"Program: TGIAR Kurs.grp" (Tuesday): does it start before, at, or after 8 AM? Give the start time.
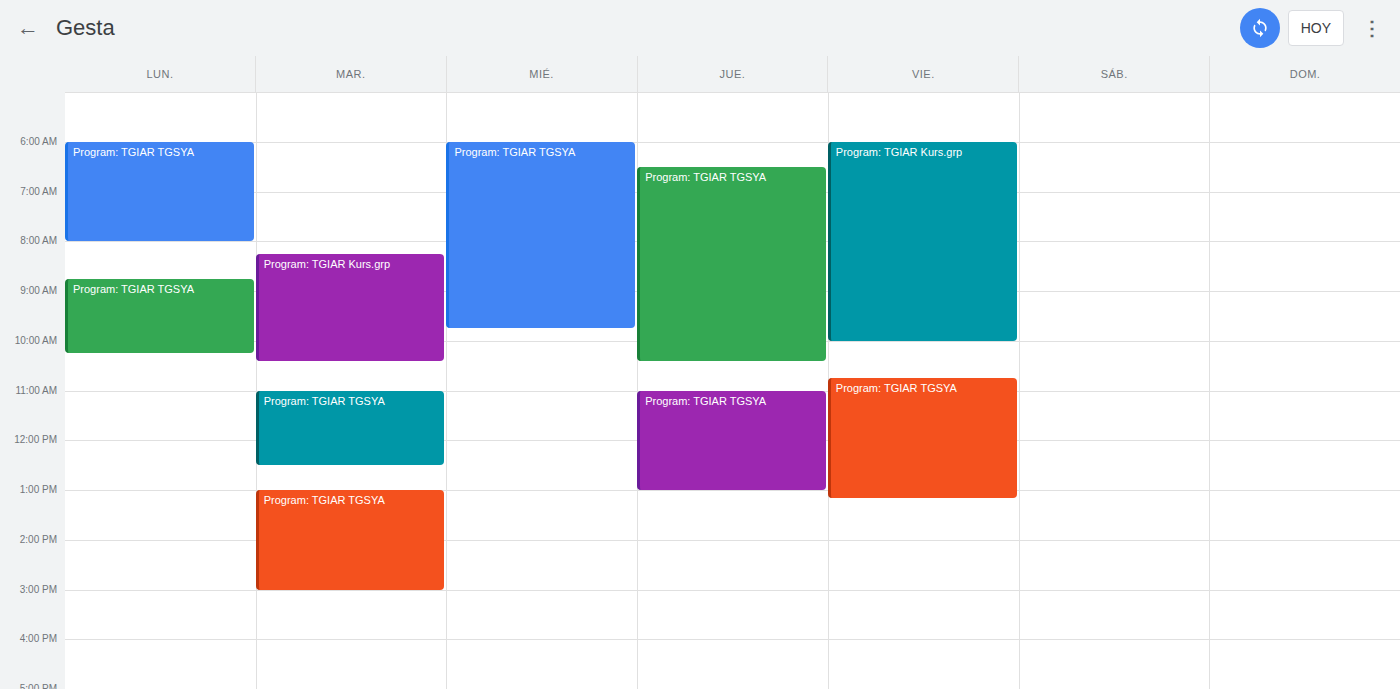
8:15 AM -- after 8 AM, 15 minutes below the 8 AM line.